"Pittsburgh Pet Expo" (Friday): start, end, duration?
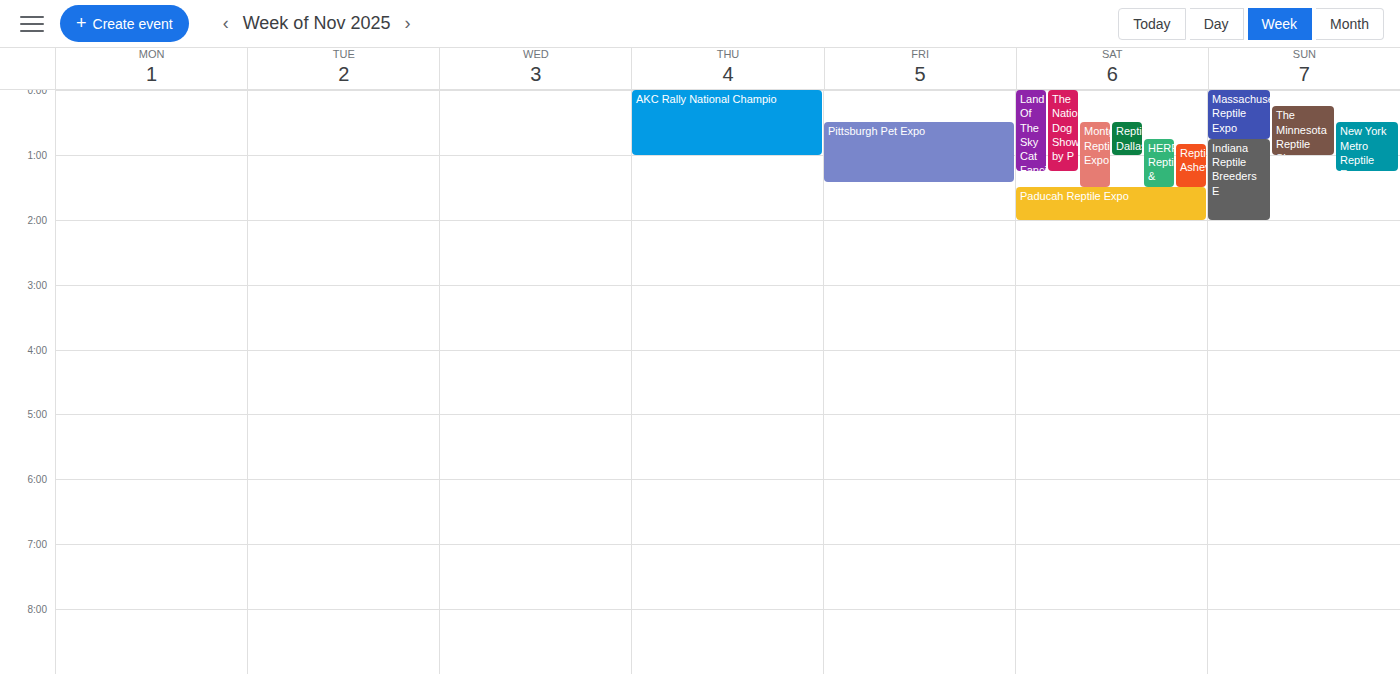
12:30 AM to 1:25 AM, 55 minutes